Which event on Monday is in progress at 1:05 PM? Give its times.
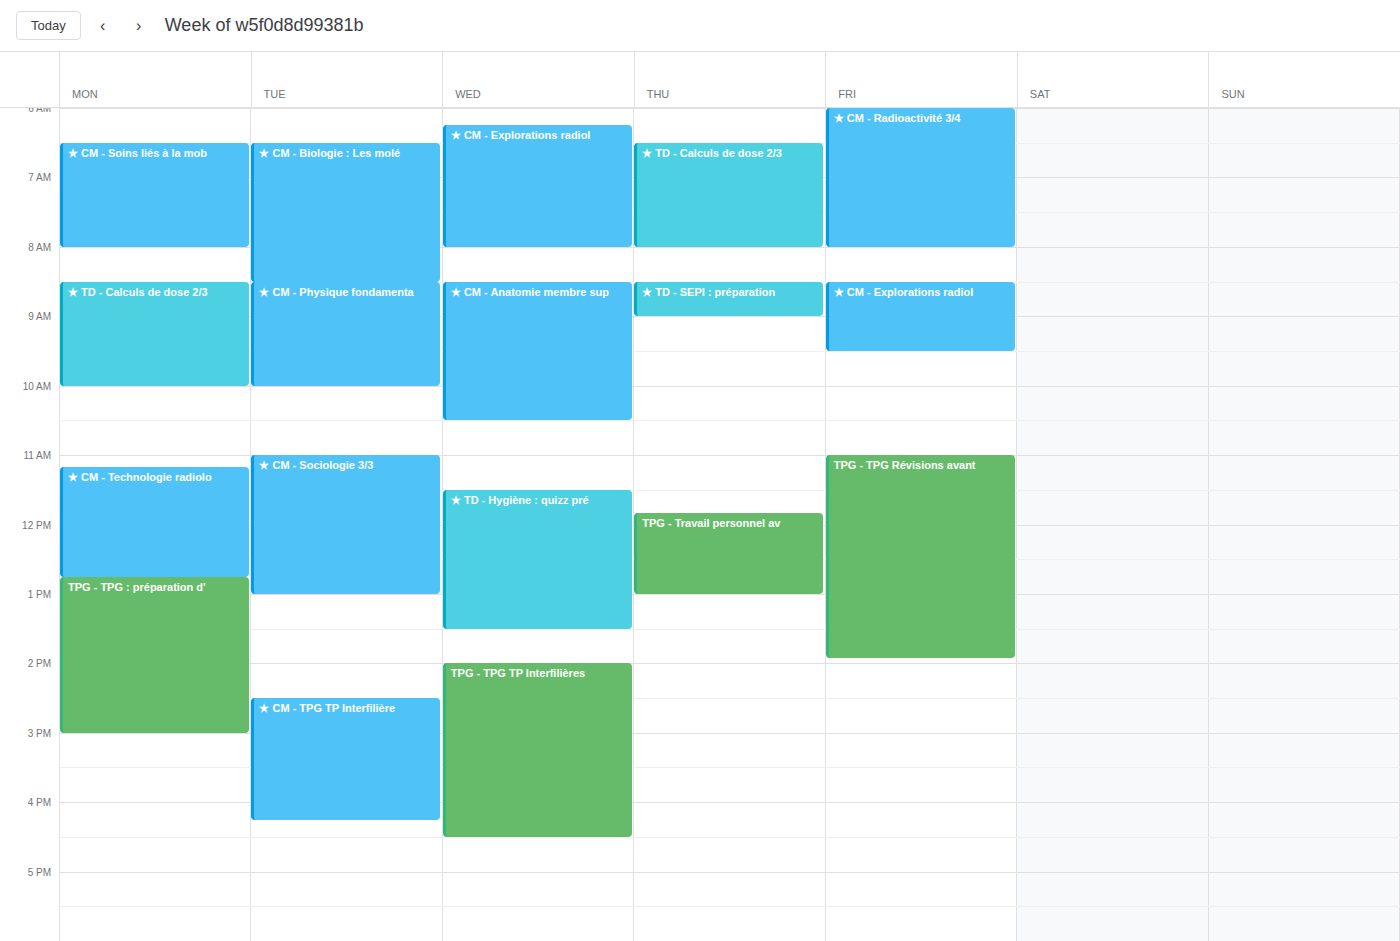
"TPG - TPG : préparation d'", 12:45 PM to 3:00 PM